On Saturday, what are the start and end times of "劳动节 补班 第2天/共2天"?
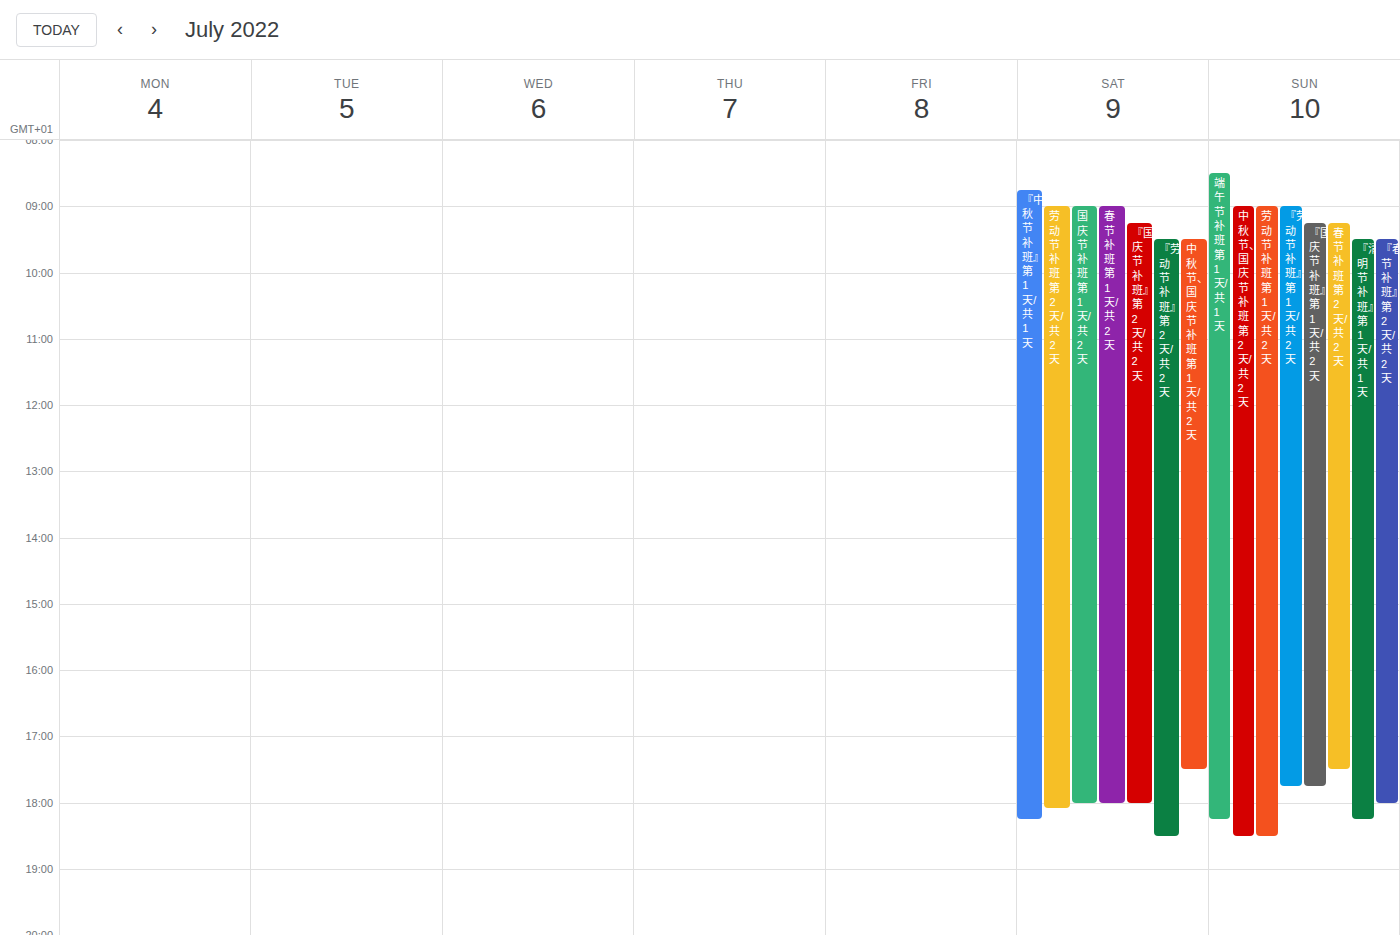
9:00 AM to 6:05 PM